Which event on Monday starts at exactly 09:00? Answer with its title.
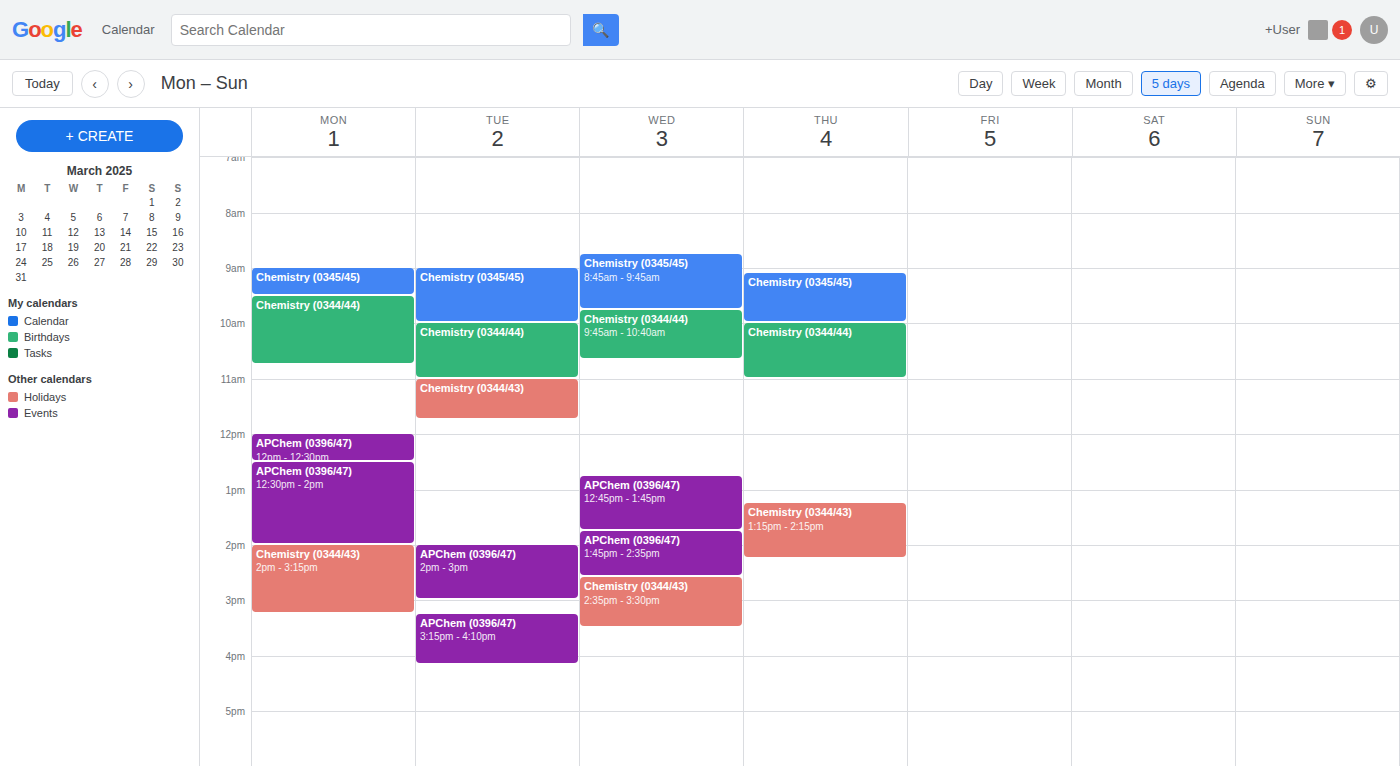
"Chemistry (0345/45)"